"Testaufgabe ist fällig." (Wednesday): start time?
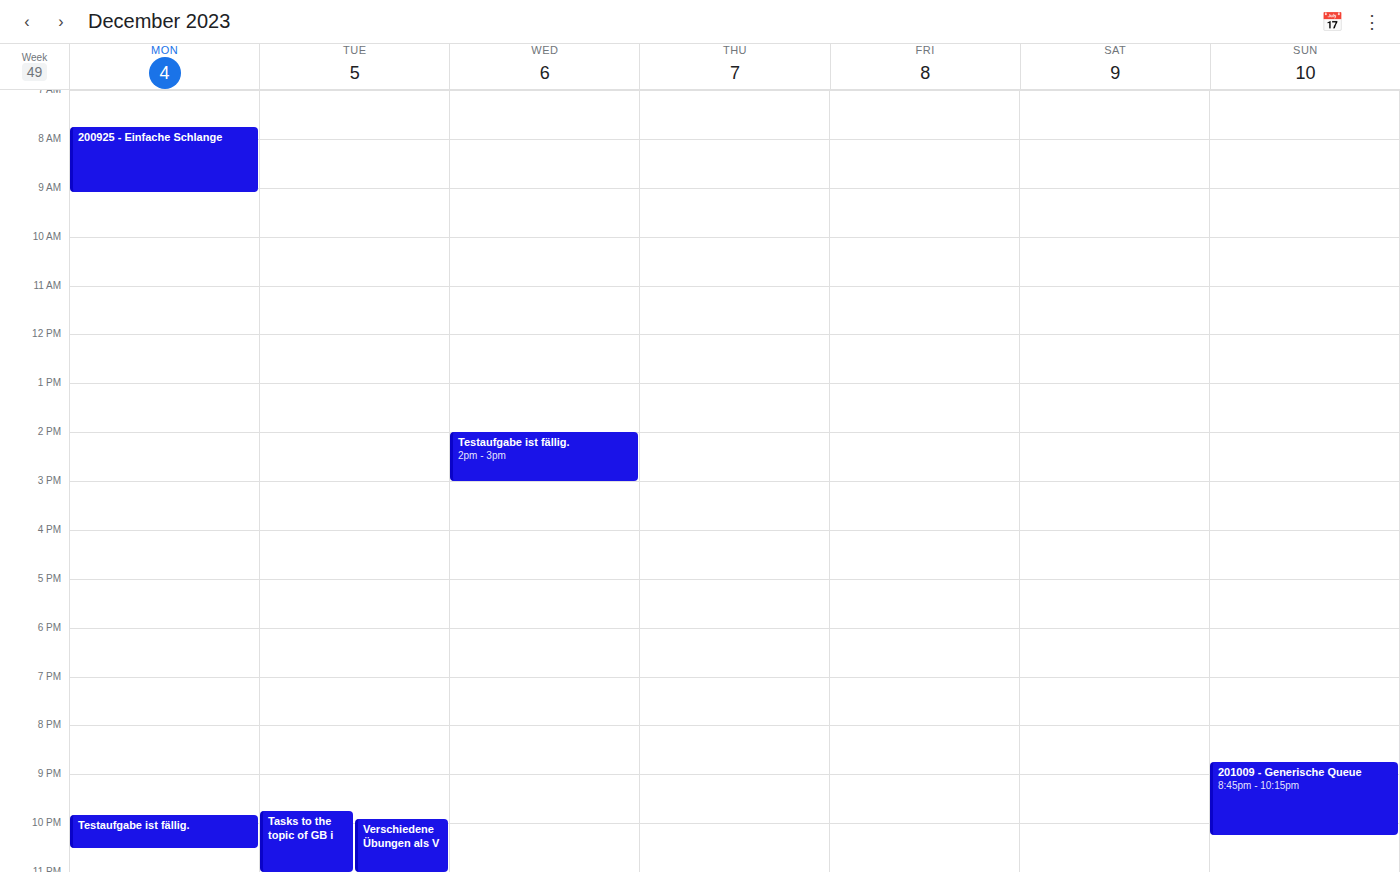
2:00 PM